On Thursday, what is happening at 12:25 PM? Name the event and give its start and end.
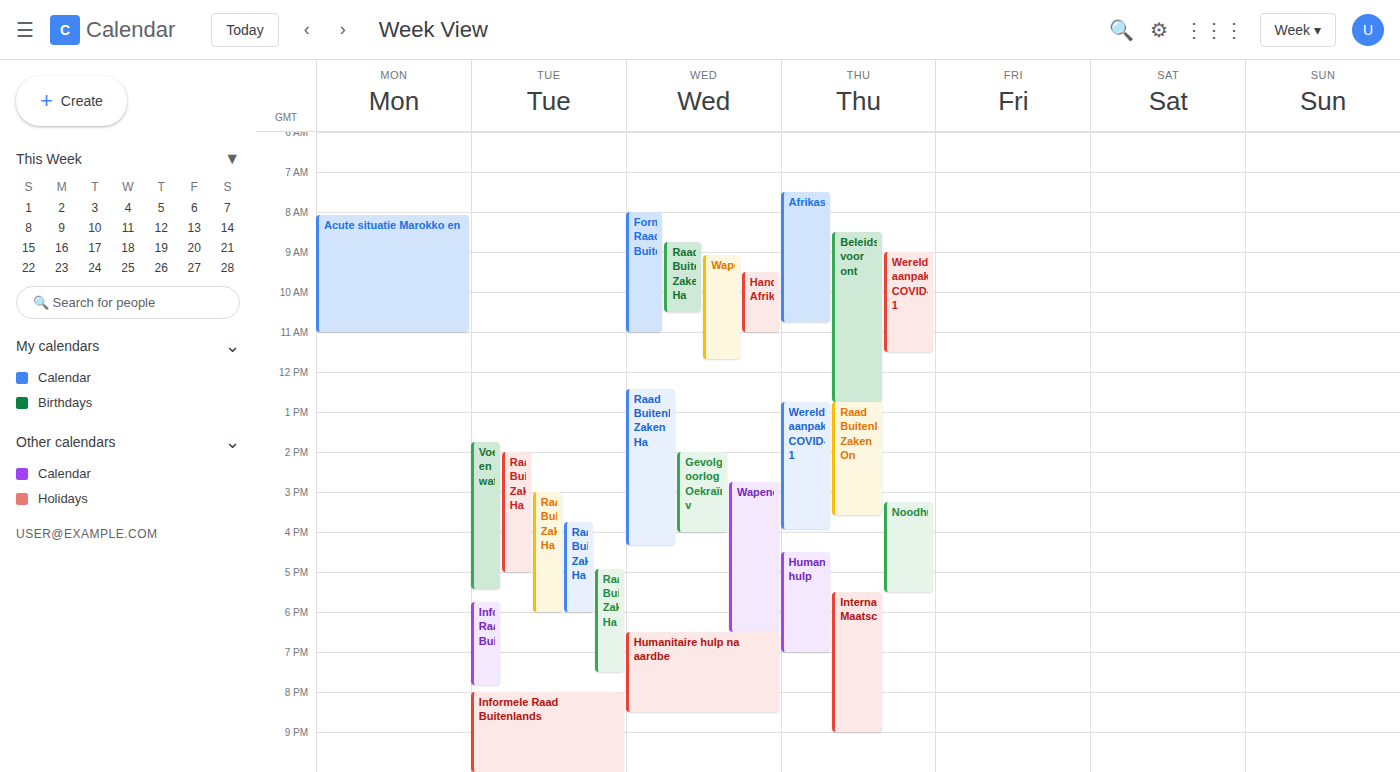
"Beleidscoherentie voor ont", 8:30 AM to 12:45 PM